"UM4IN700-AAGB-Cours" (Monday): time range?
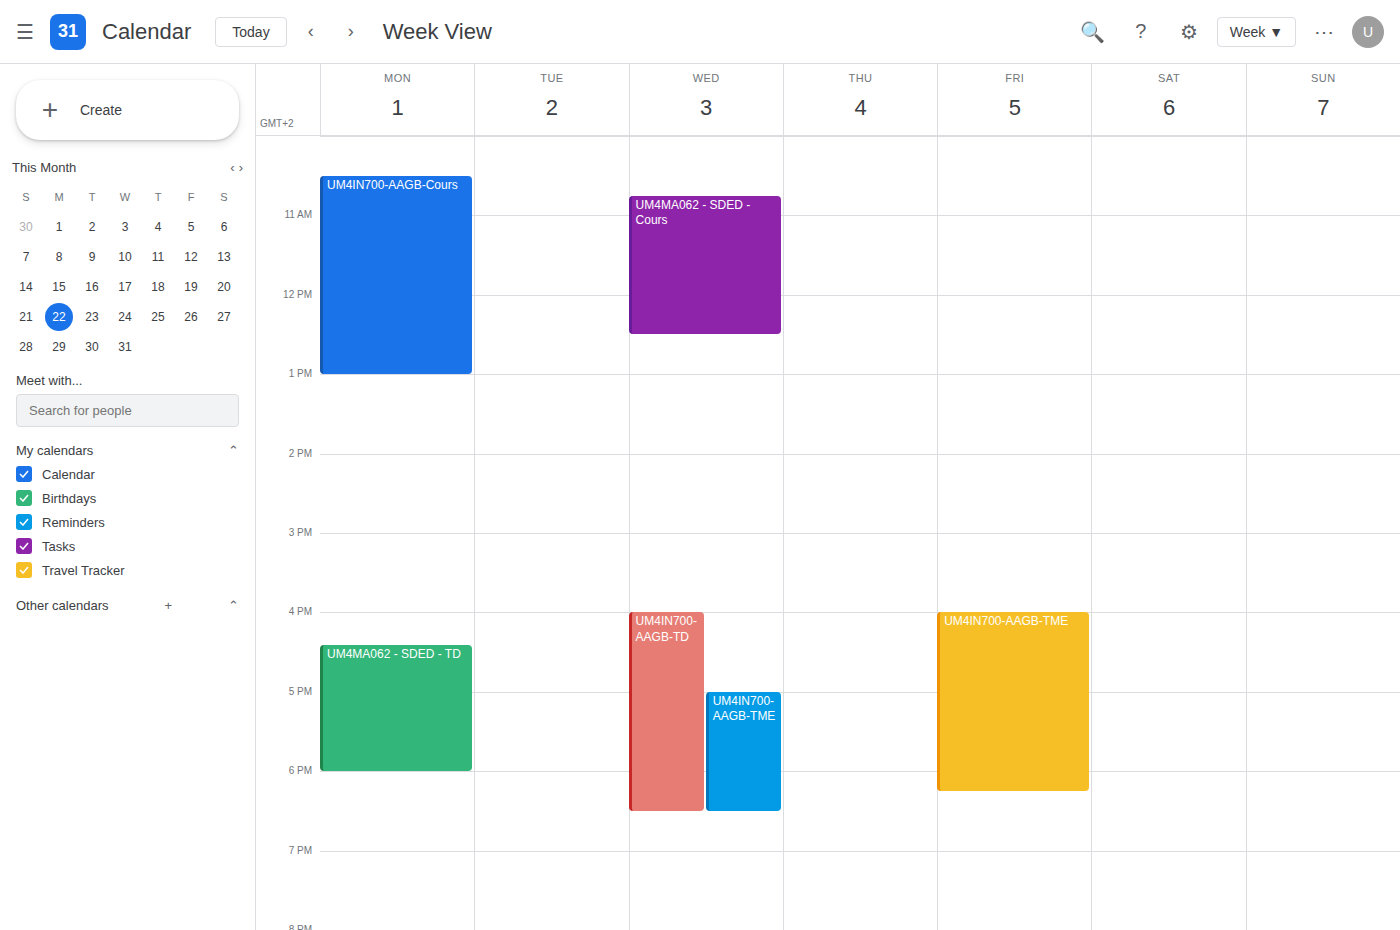
10:30 AM to 1:00 PM